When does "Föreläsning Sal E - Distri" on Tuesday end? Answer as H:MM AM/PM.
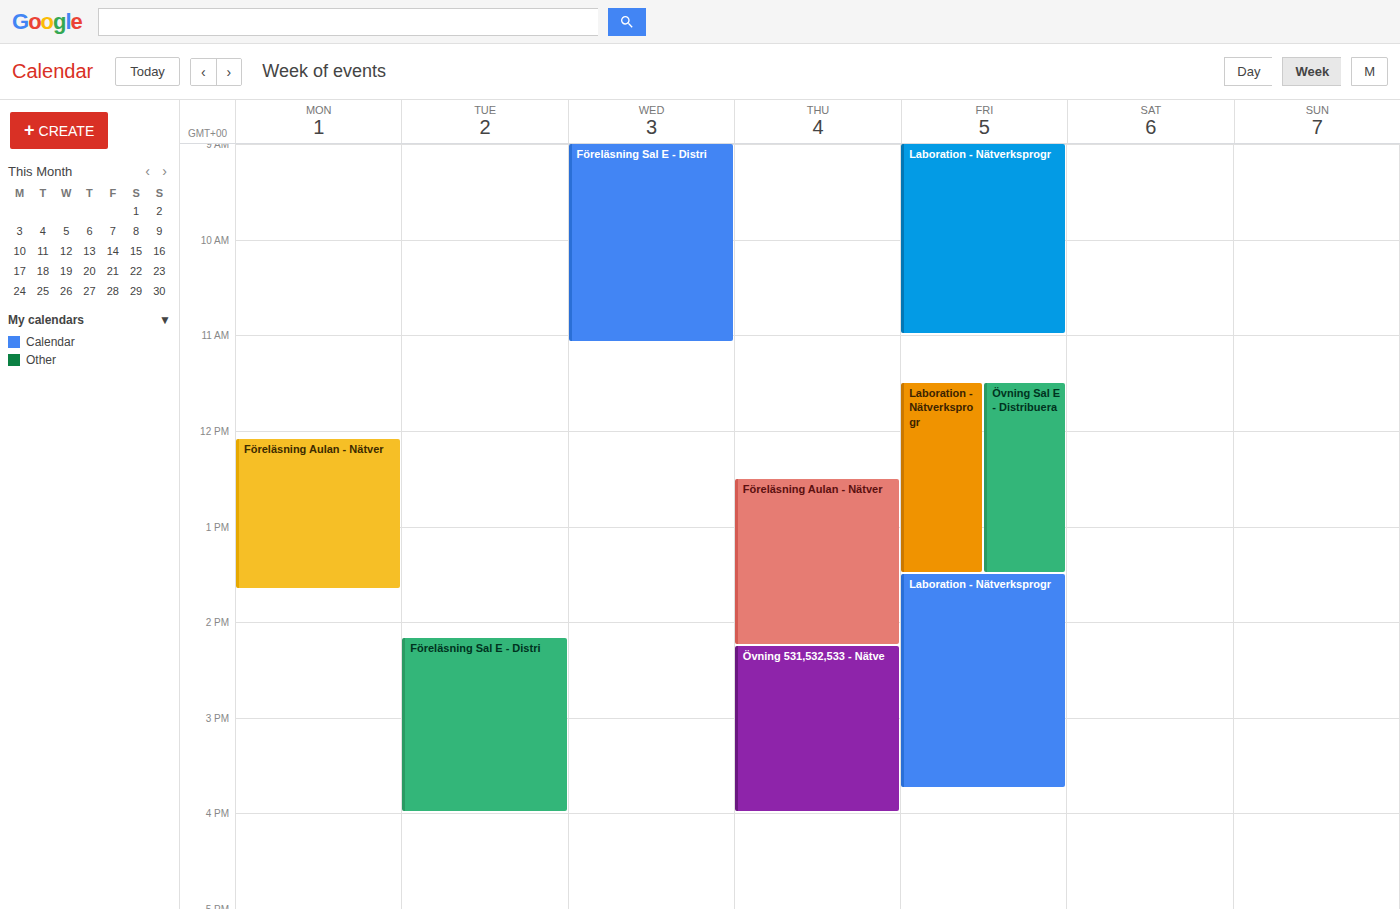
4:00 PM